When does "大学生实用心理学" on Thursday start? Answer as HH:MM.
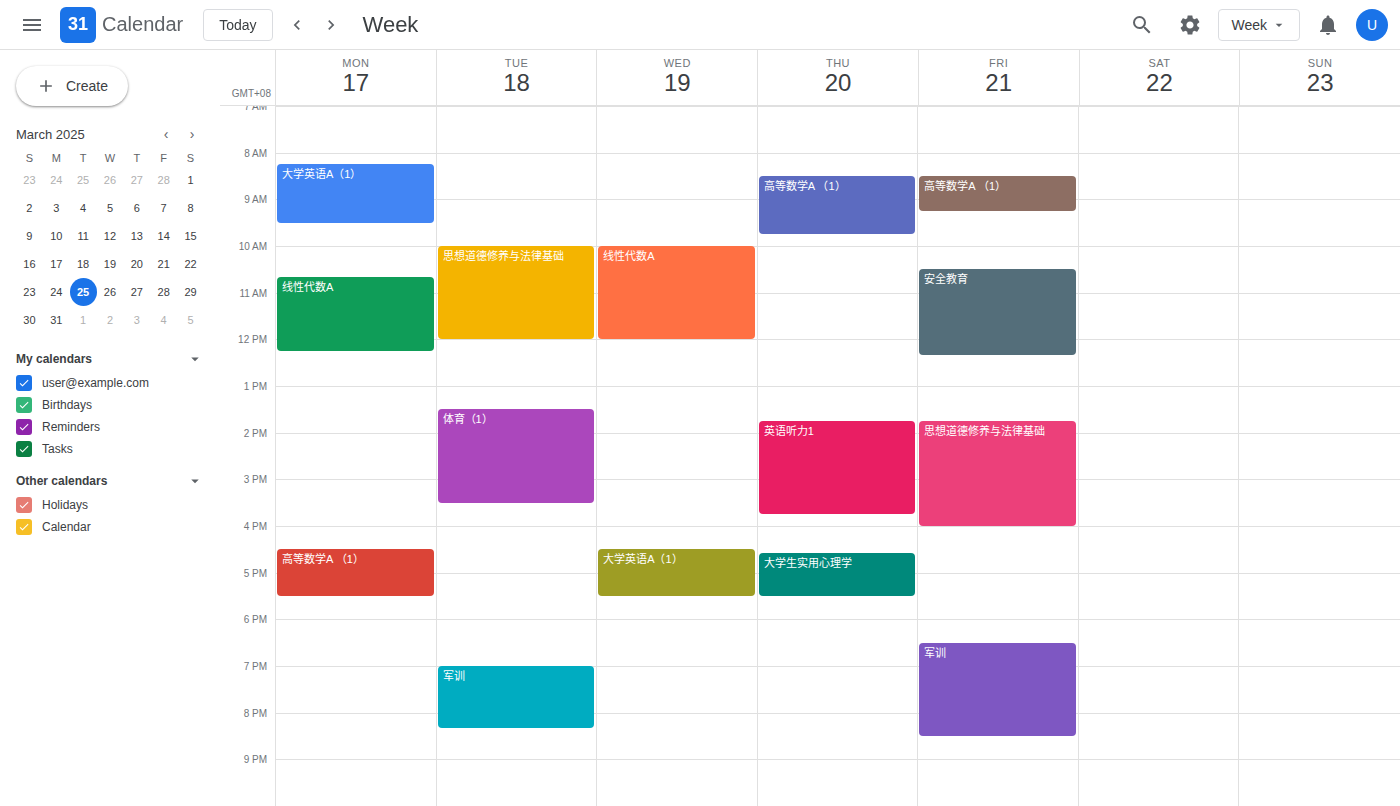
16:35